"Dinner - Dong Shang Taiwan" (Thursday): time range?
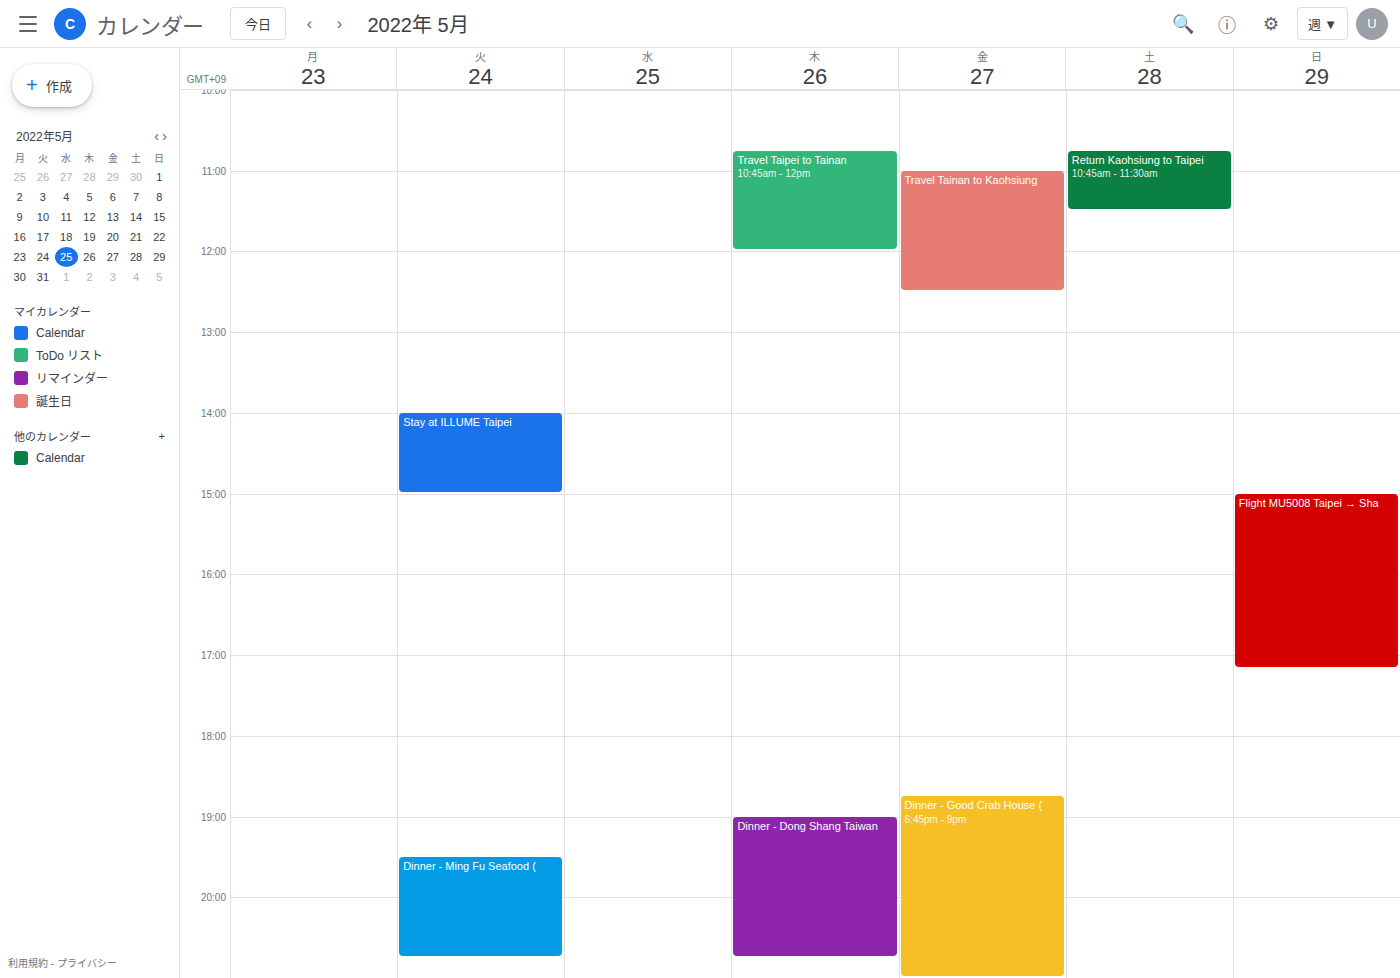
7:00 PM to 8:45 PM